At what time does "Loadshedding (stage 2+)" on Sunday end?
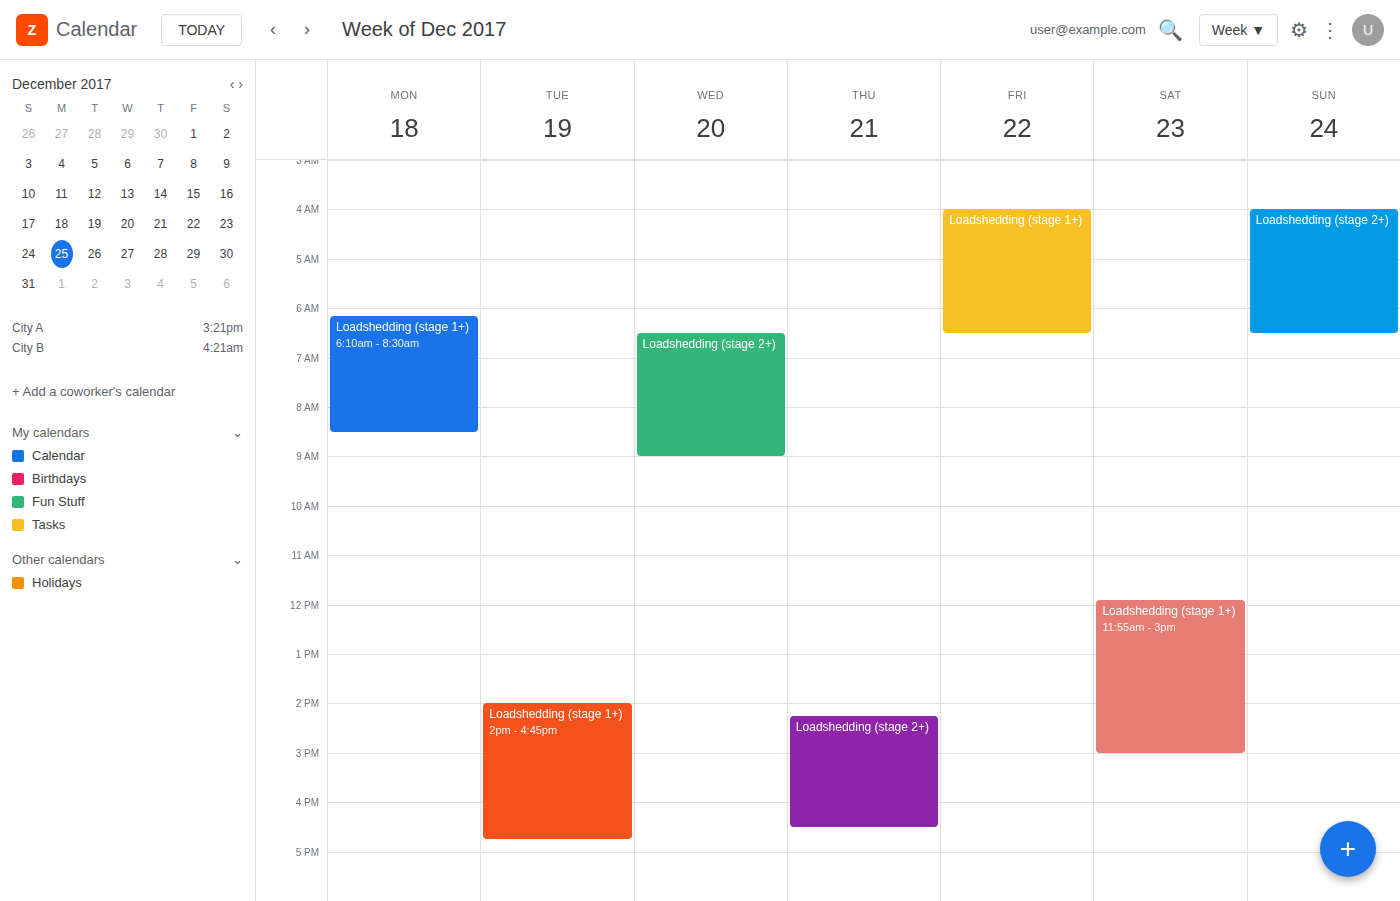
6:30 AM